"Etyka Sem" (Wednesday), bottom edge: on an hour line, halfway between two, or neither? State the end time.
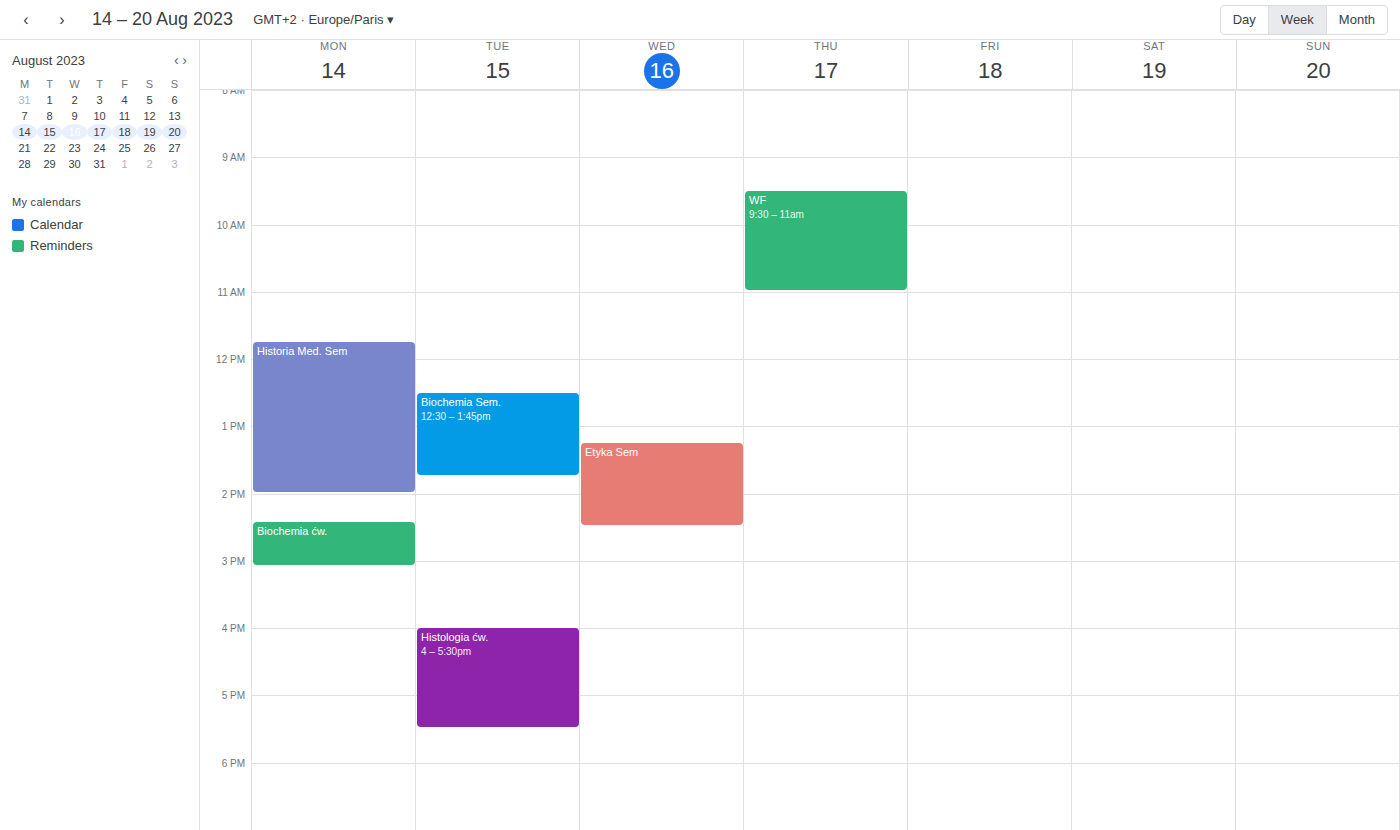
14:30 -- halfway between the 14:00 and 15:00 lines.